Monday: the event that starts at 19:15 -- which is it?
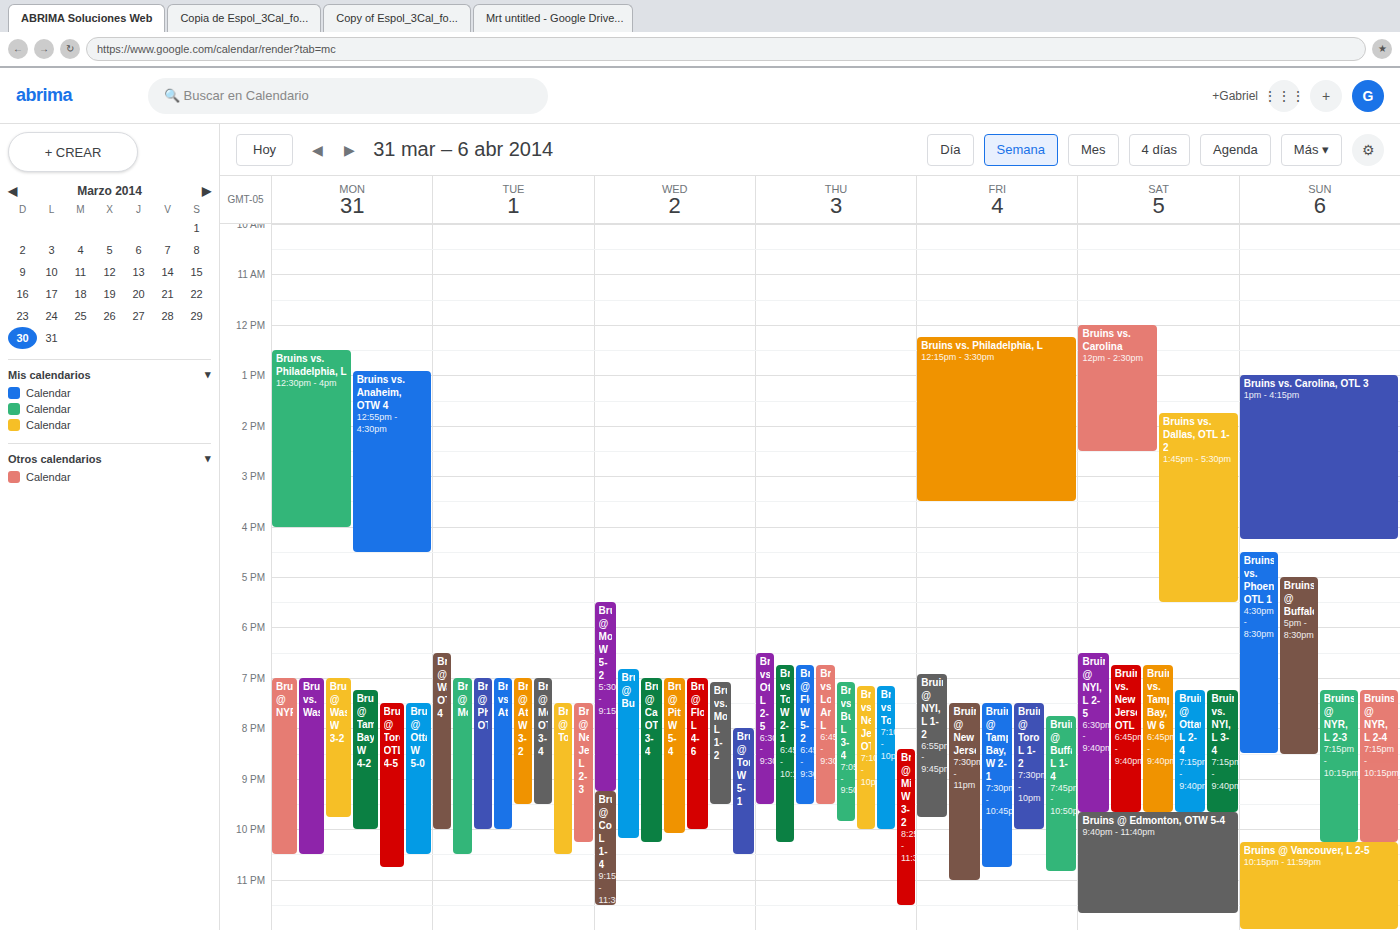
"Bruins @ Tampa Bay, W 4-2"